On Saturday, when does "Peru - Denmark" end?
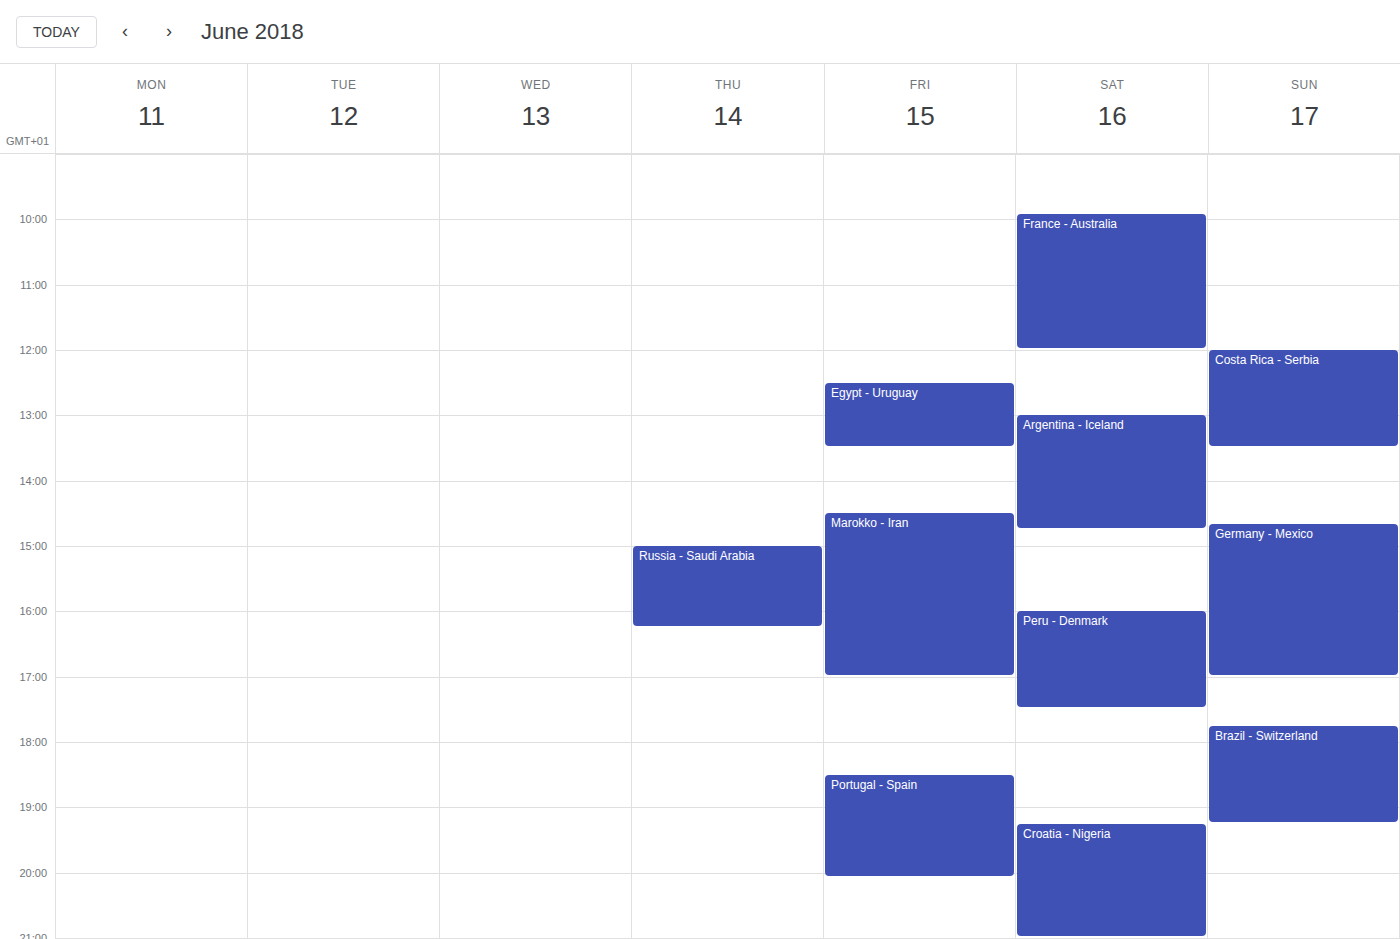
17:30